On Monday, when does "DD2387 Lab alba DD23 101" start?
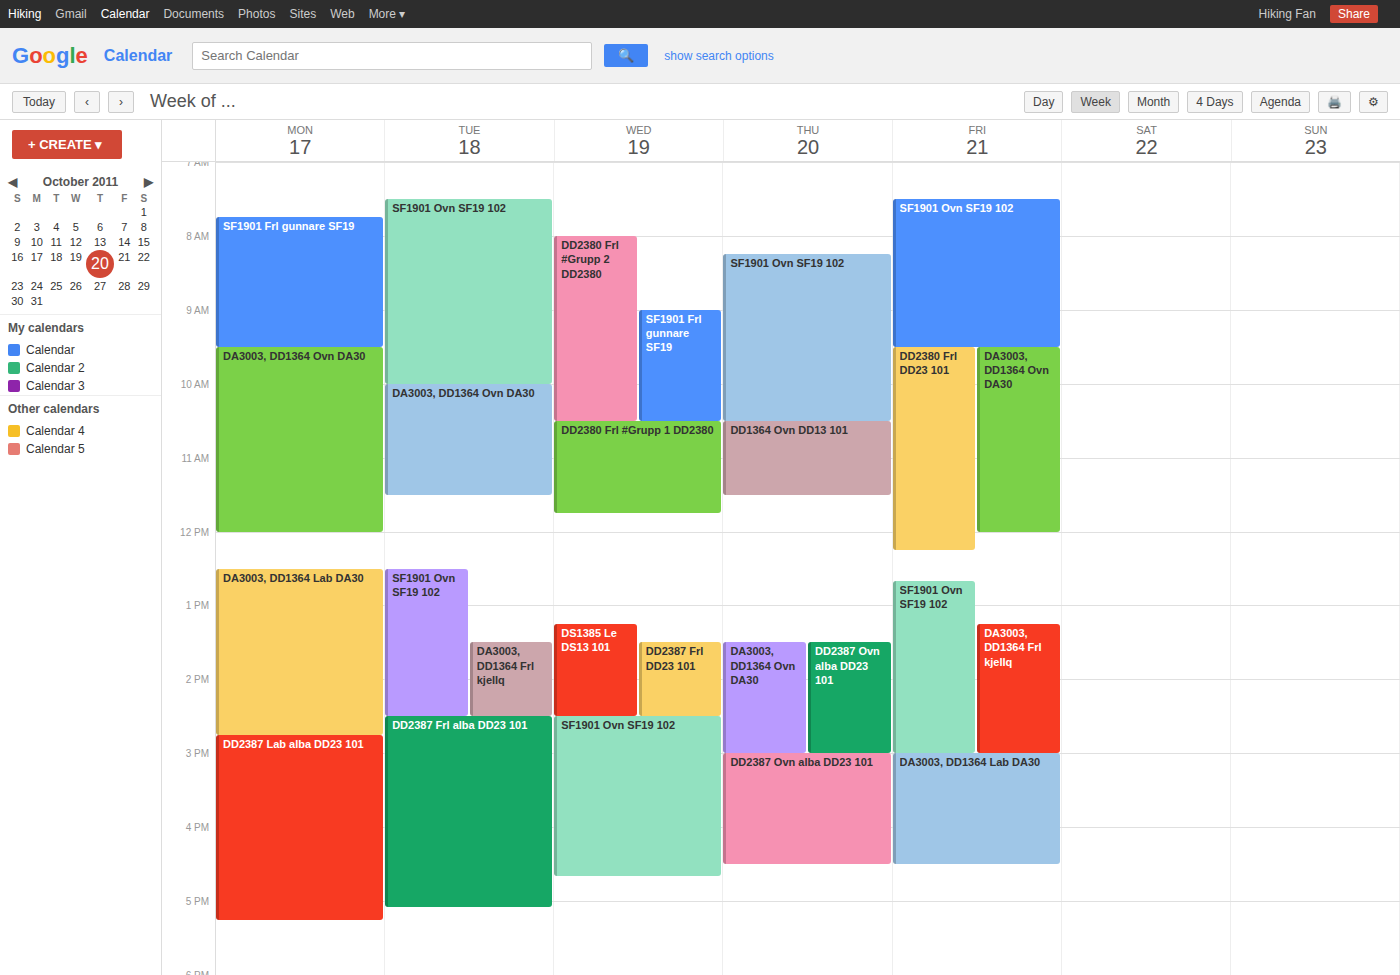
2:45 PM